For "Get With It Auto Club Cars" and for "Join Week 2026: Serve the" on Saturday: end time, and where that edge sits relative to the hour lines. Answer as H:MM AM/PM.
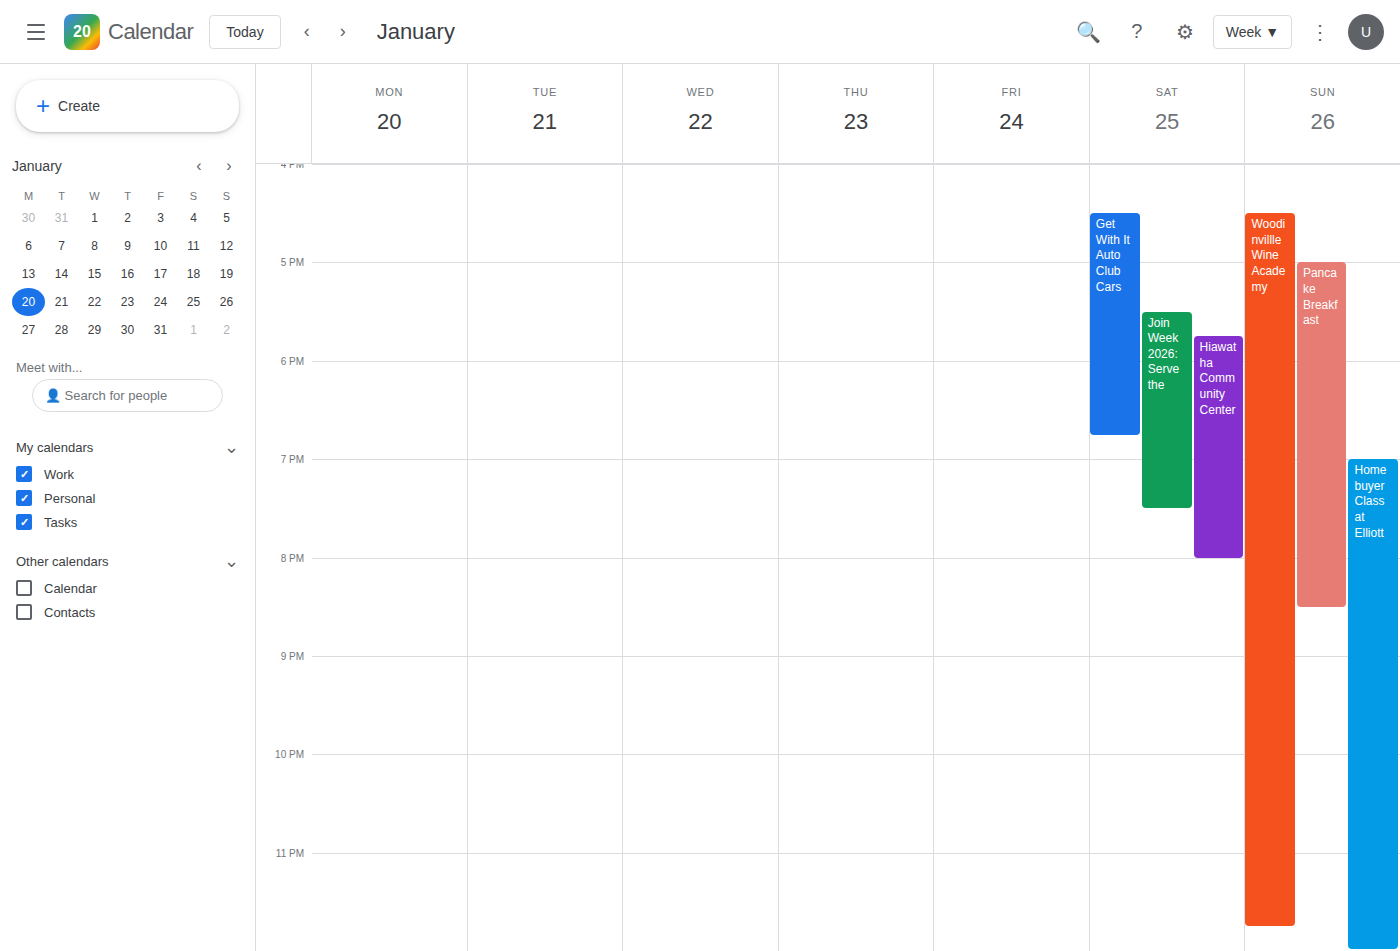
"Get With It Auto Club Cars": 6:45 PM, neither: three quarters of the way from the 6 PM line to the 7 PM line. "Join Week 2026: Serve the": 7:30 PM, halfway between the 7 PM and 8 PM lines.